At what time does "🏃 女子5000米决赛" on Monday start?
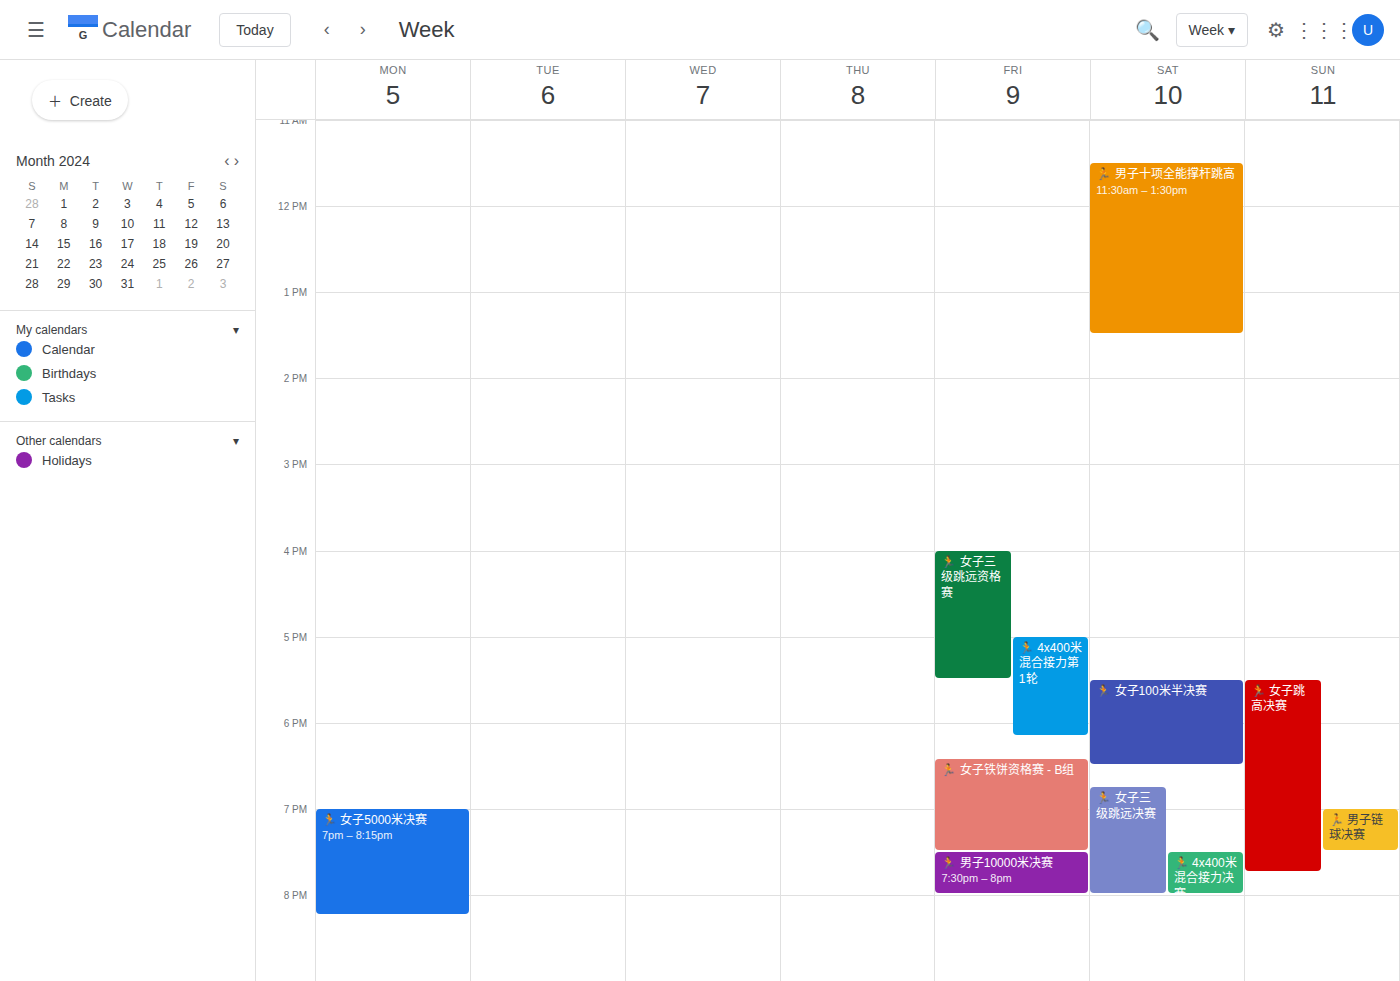
7:00 PM